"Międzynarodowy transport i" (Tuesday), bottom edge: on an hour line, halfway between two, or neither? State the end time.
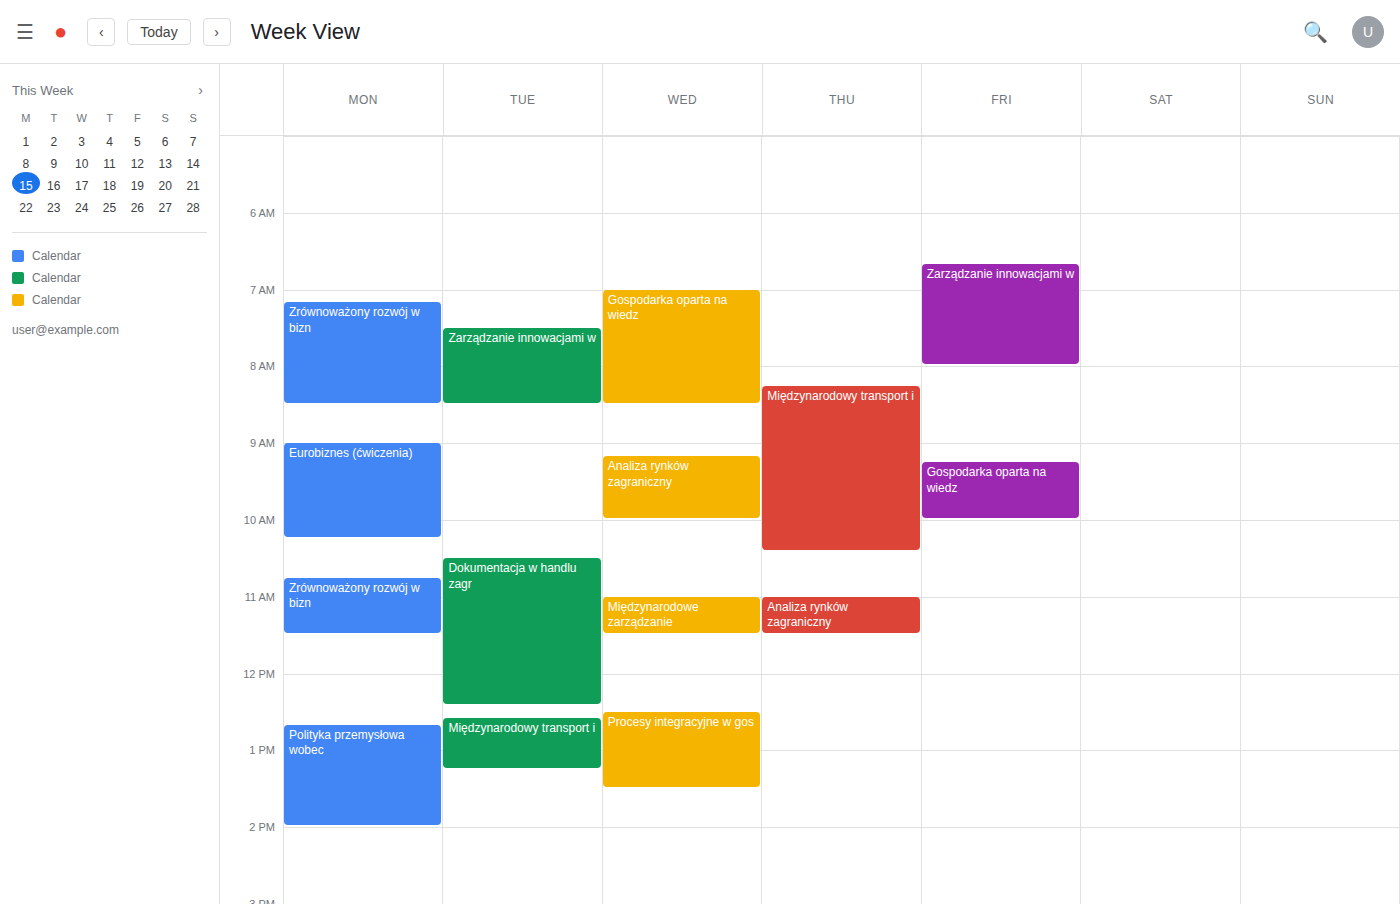
1:15 PM -- neither: a quarter of the way from the 1 PM line to the 2 PM line.